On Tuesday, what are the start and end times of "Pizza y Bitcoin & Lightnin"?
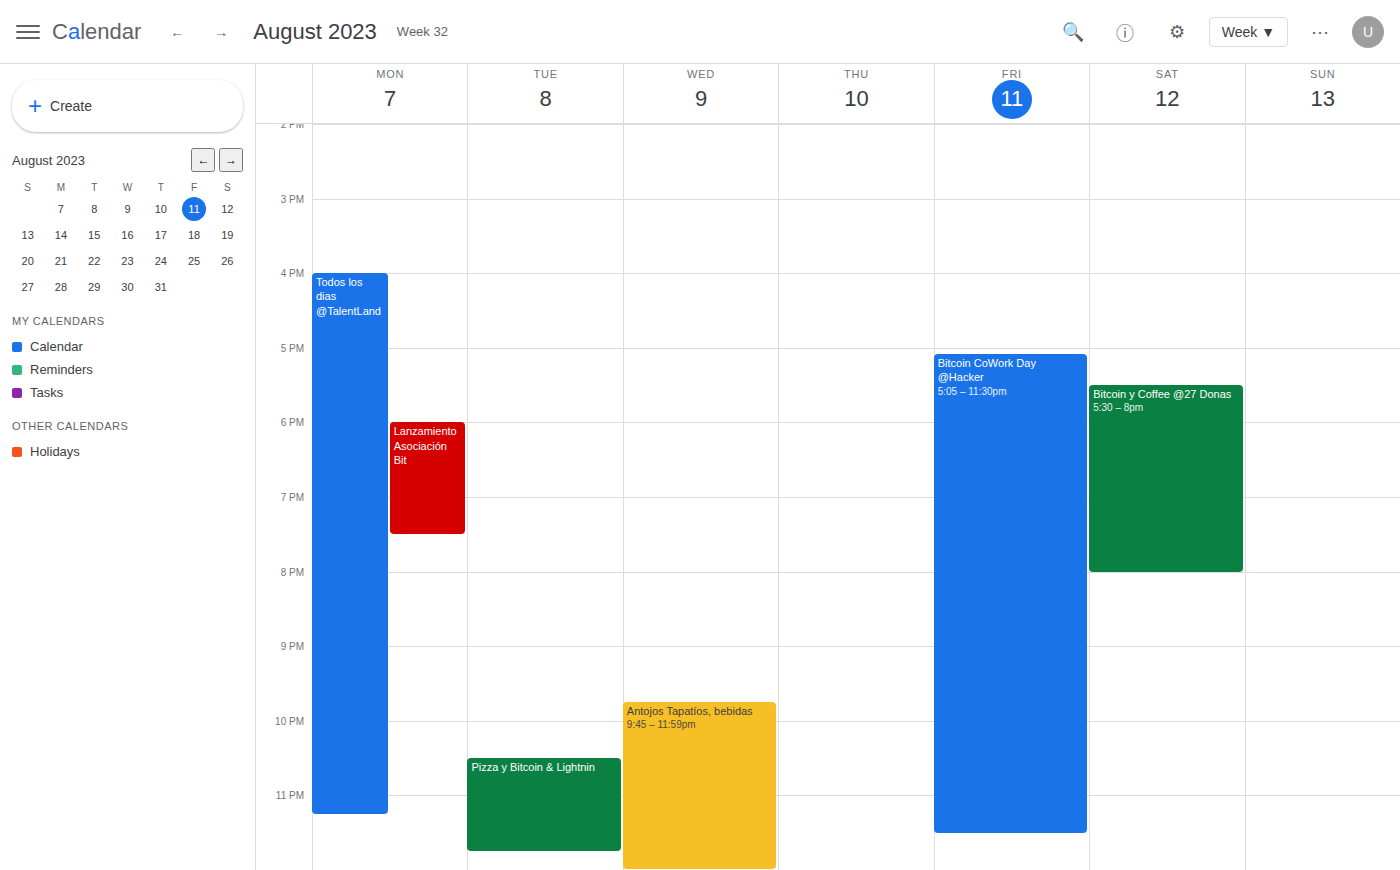
10:30 PM to 11:45 PM